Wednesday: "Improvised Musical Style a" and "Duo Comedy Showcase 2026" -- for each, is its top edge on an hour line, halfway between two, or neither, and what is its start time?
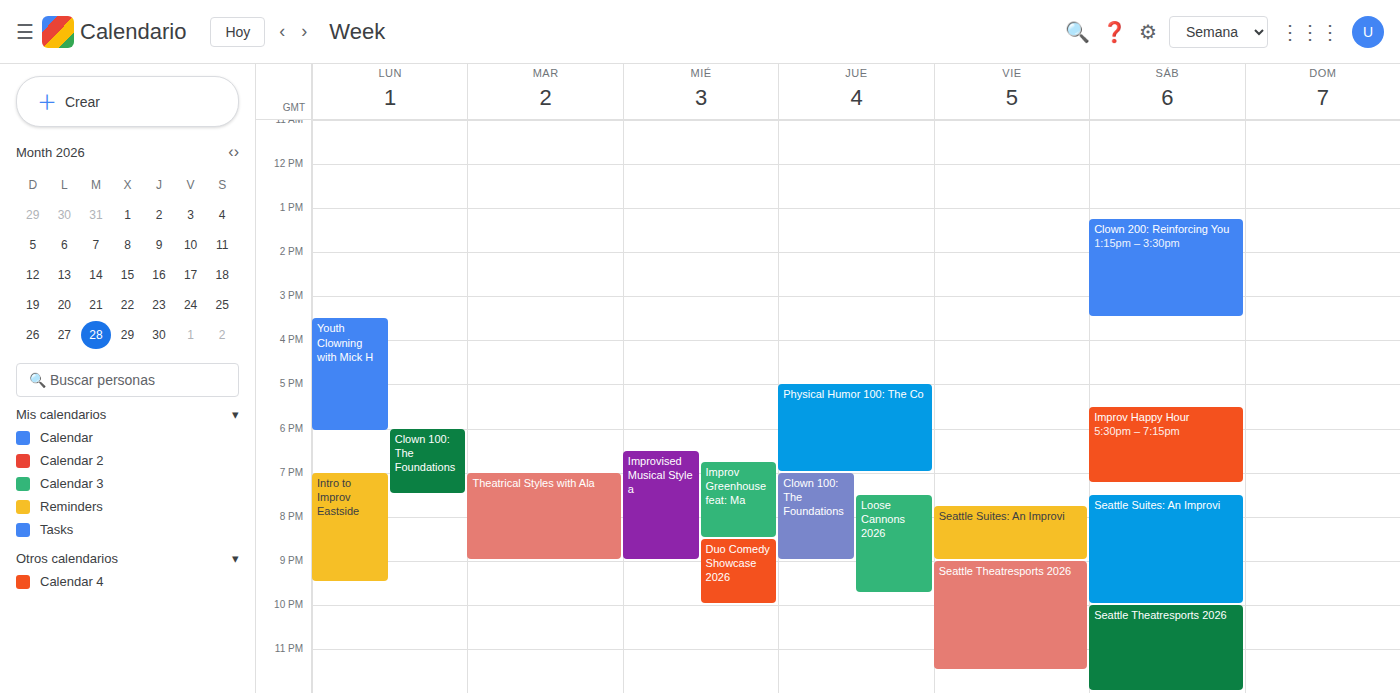
"Improvised Musical Style a": 6:30 PM, halfway between the 6 PM and 7 PM lines. "Duo Comedy Showcase 2026": 8:30 PM, halfway between the 8 PM and 9 PM lines.